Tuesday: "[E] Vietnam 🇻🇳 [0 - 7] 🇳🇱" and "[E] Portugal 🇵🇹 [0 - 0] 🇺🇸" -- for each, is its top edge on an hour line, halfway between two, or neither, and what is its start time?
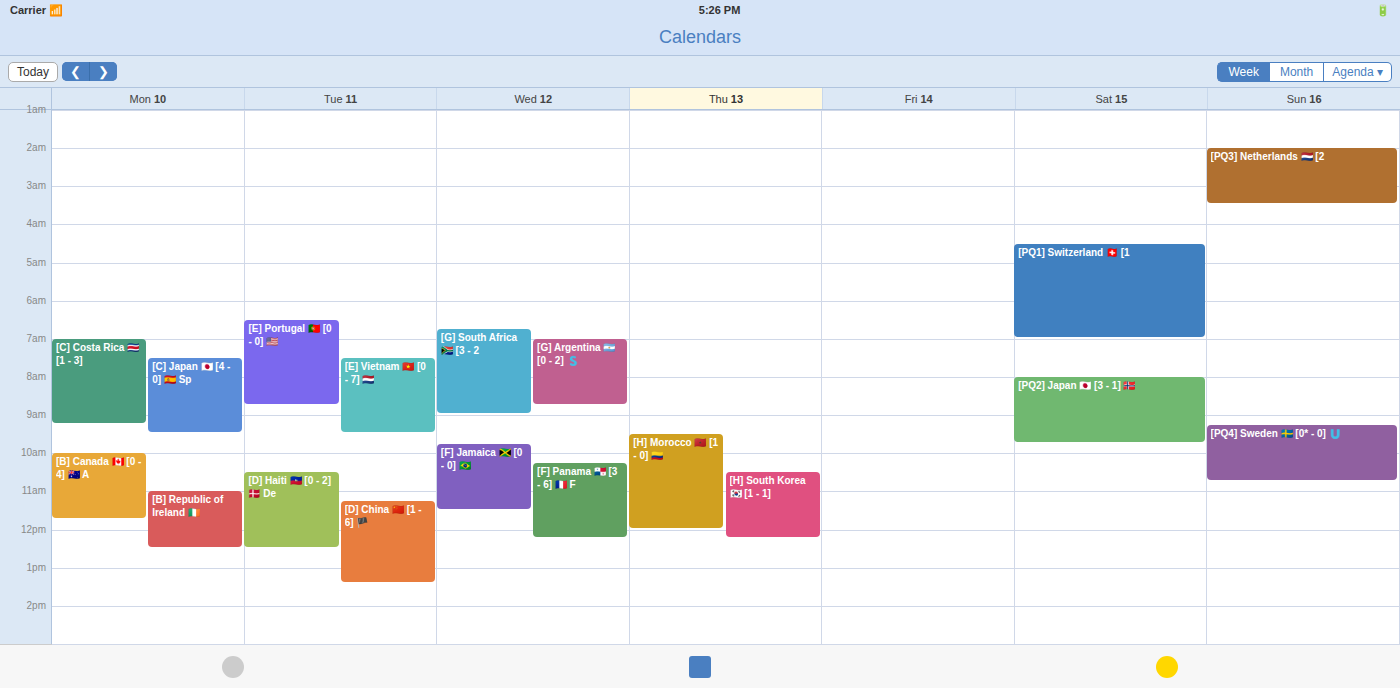
"[E] Vietnam 🇻🇳 [0 - 7] 🇳🇱": 7:30 AM, halfway between the 7 AM and 8 AM lines. "[E] Portugal 🇵🇹 [0 - 0] 🇺🇸": 6:30 AM, halfway between the 6 AM and 7 AM lines.